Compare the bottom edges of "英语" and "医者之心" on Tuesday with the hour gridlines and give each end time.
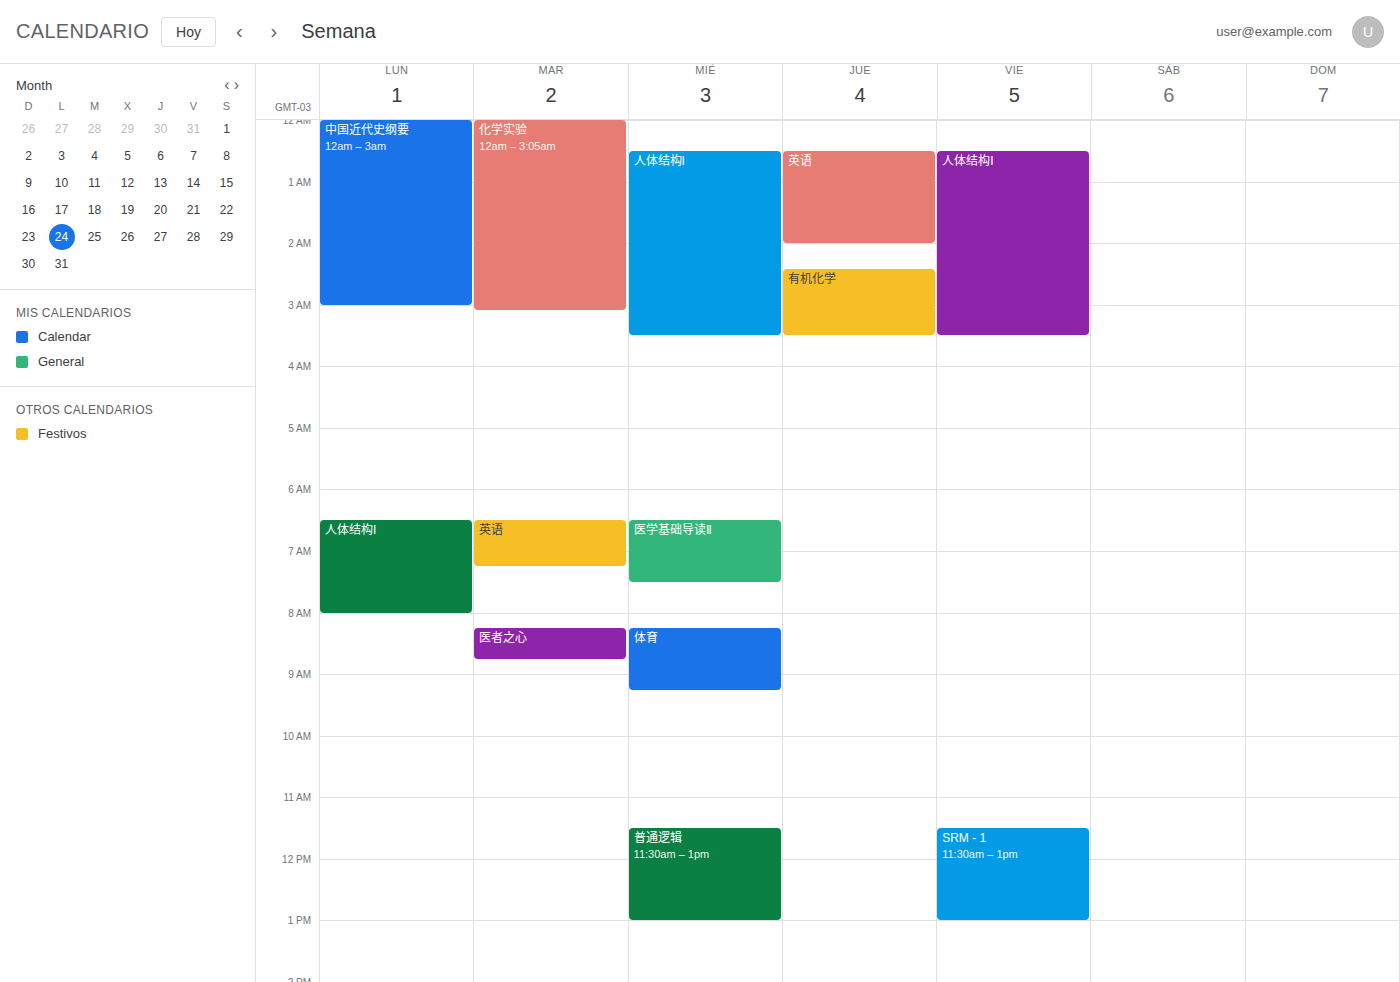
"英语": 7:15 AM, neither: a quarter of the way from the 7 AM line to the 8 AM line. "医者之心": 8:45 AM, neither: three quarters of the way from the 8 AM line to the 9 AM line.